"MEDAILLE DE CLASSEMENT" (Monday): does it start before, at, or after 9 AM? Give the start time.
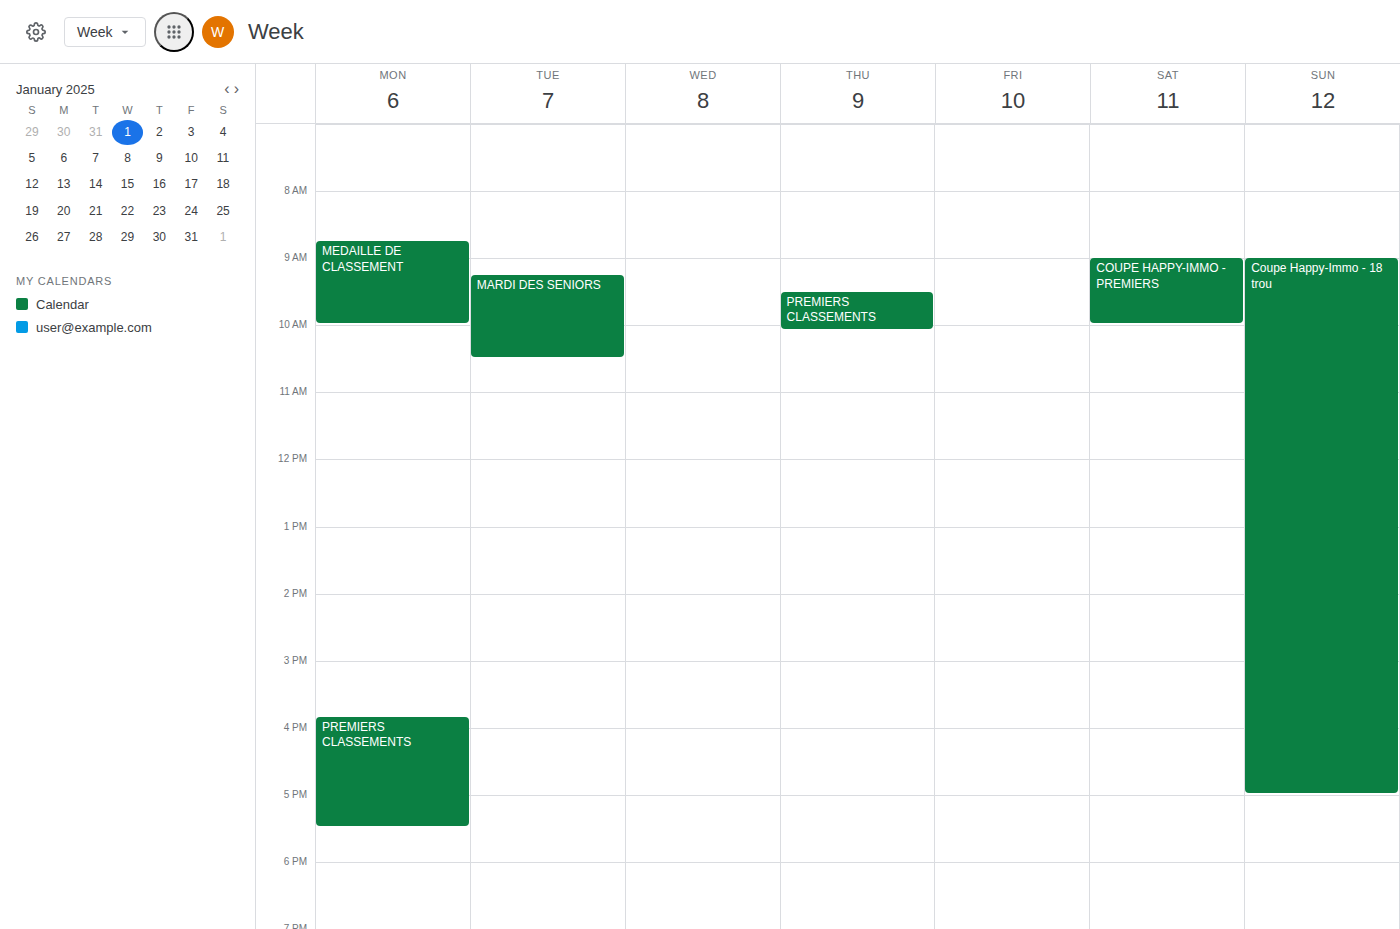
8:45 AM -- before 9 AM, 15 minutes above the 9 AM line.